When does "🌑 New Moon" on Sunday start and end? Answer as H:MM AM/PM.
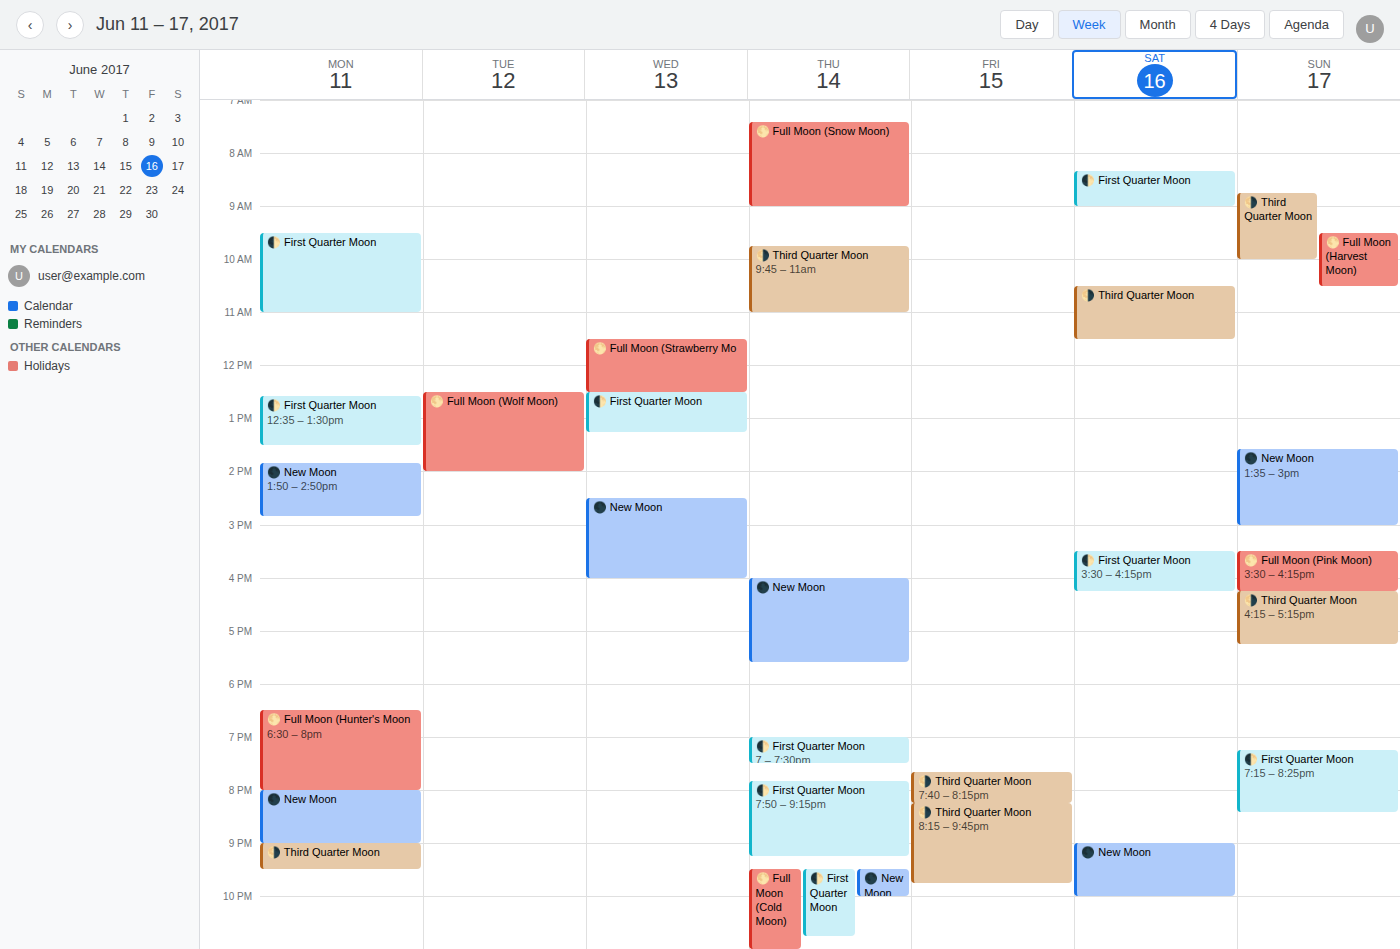
1:35 PM to 3:00 PM